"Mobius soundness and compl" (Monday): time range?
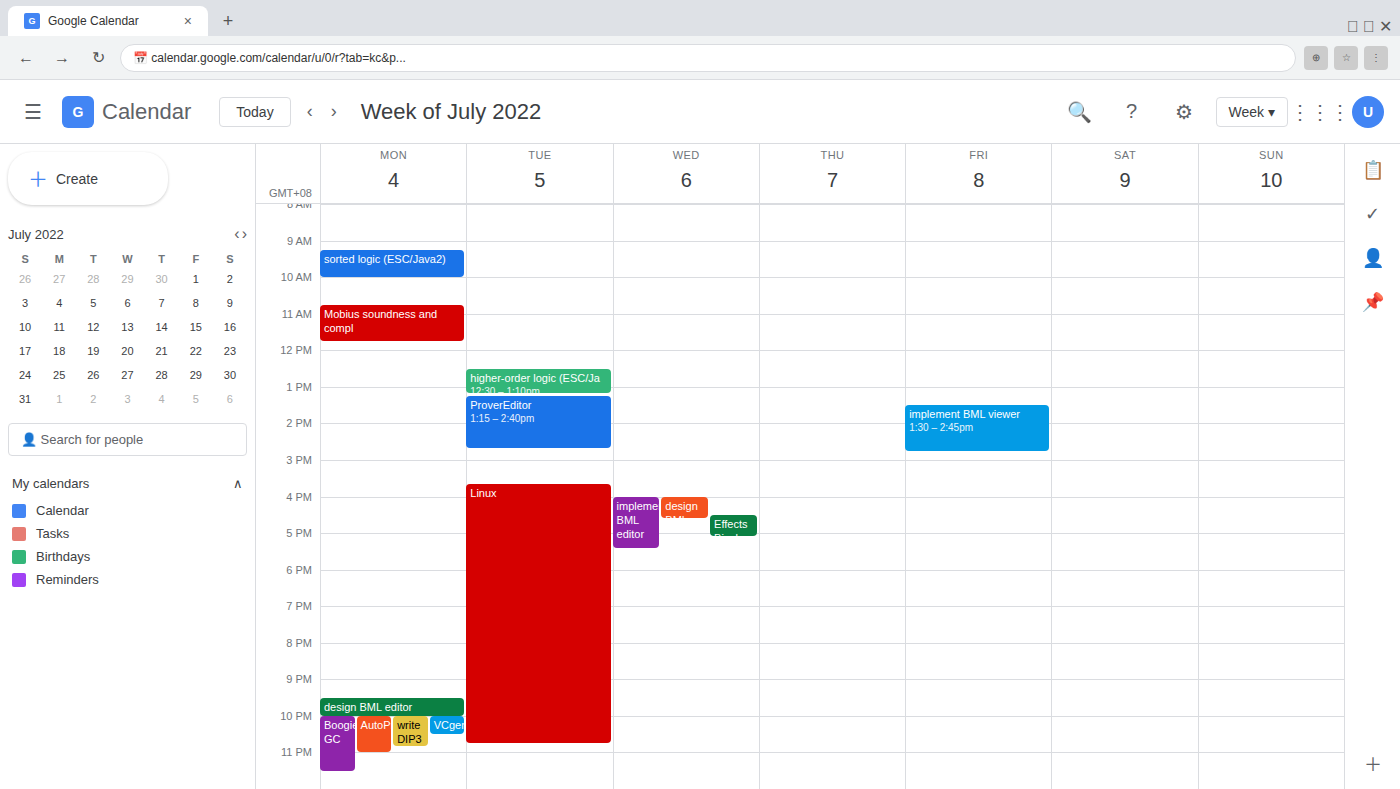
10:45 to 11:45